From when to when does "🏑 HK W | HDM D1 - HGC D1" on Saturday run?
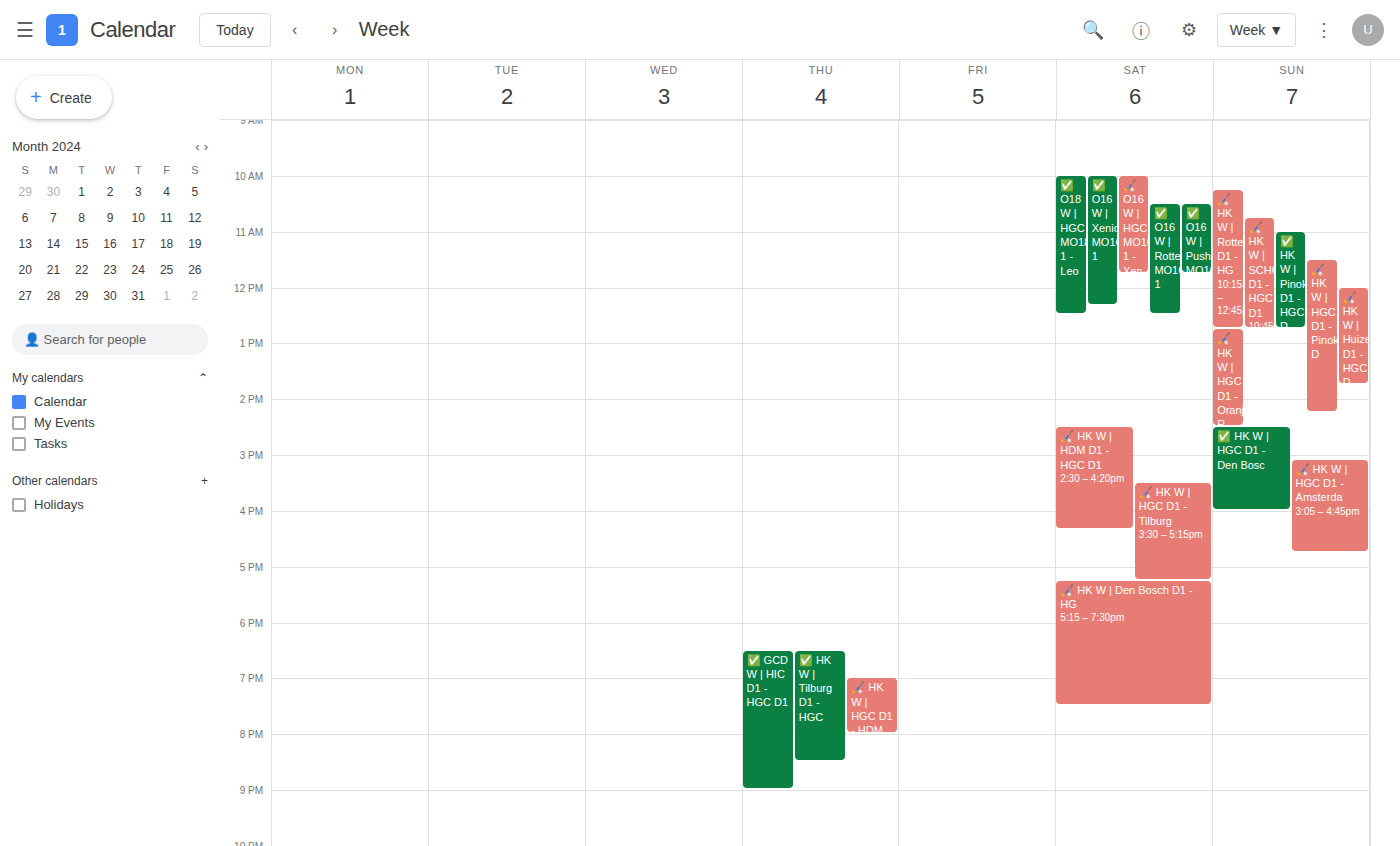
2:30 PM to 4:20 PM